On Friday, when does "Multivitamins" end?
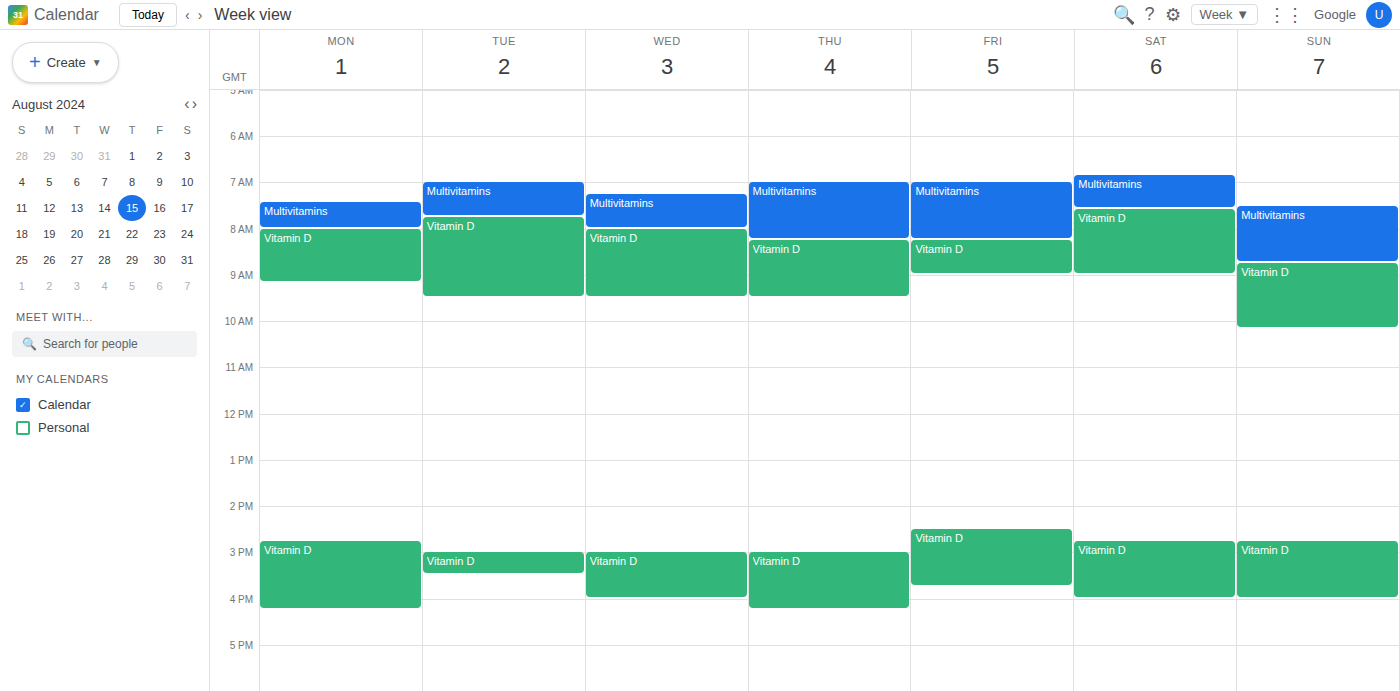
08:15